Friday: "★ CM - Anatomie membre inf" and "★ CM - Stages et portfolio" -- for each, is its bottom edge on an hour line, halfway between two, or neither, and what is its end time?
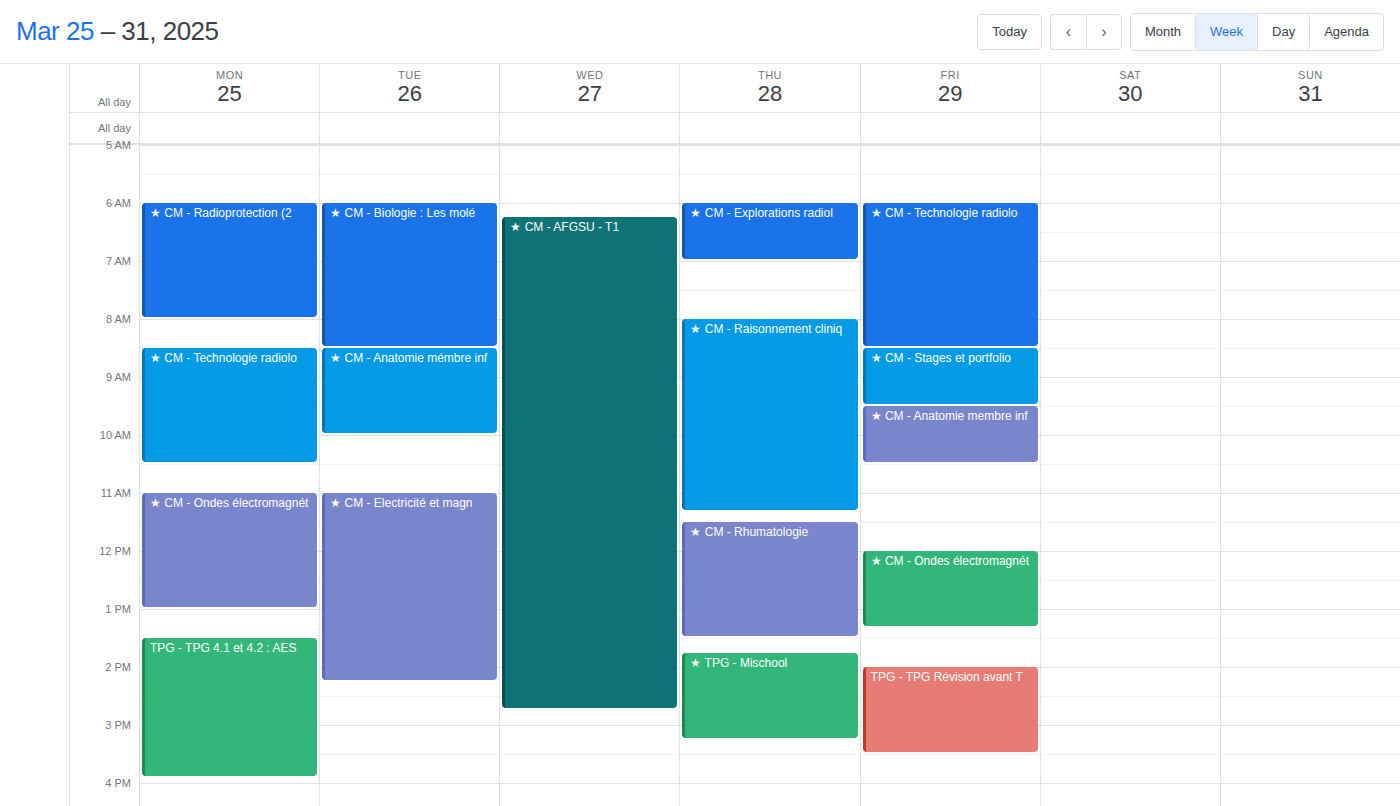
"★ CM - Anatomie membre inf": 10:30 AM, halfway between the 10 AM and 11 AM lines. "★ CM - Stages et portfolio": 9:30 AM, halfway between the 9 AM and 10 AM lines.